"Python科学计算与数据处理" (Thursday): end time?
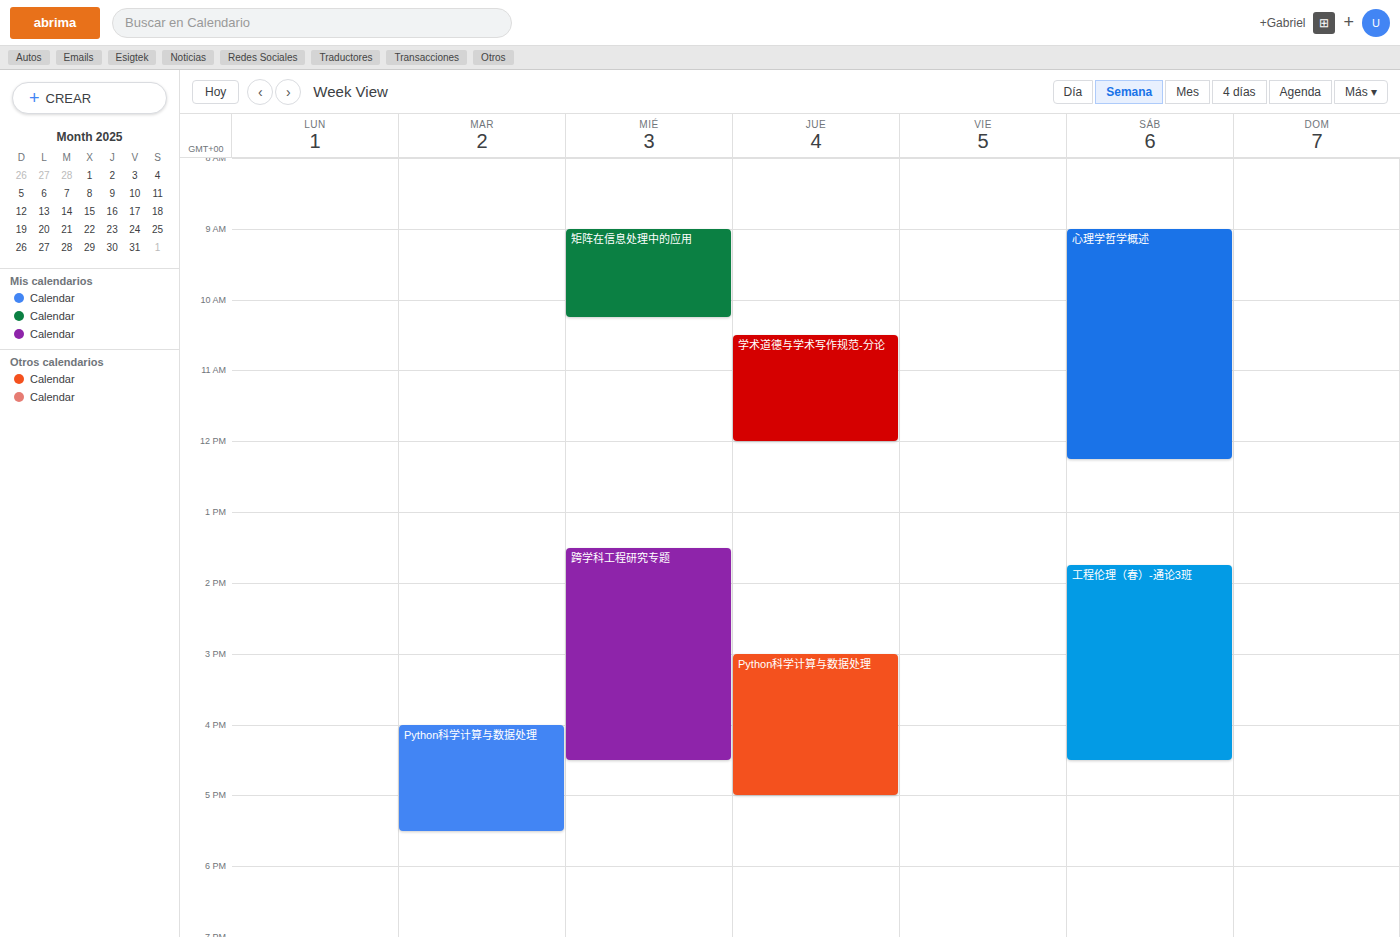
5:00 PM